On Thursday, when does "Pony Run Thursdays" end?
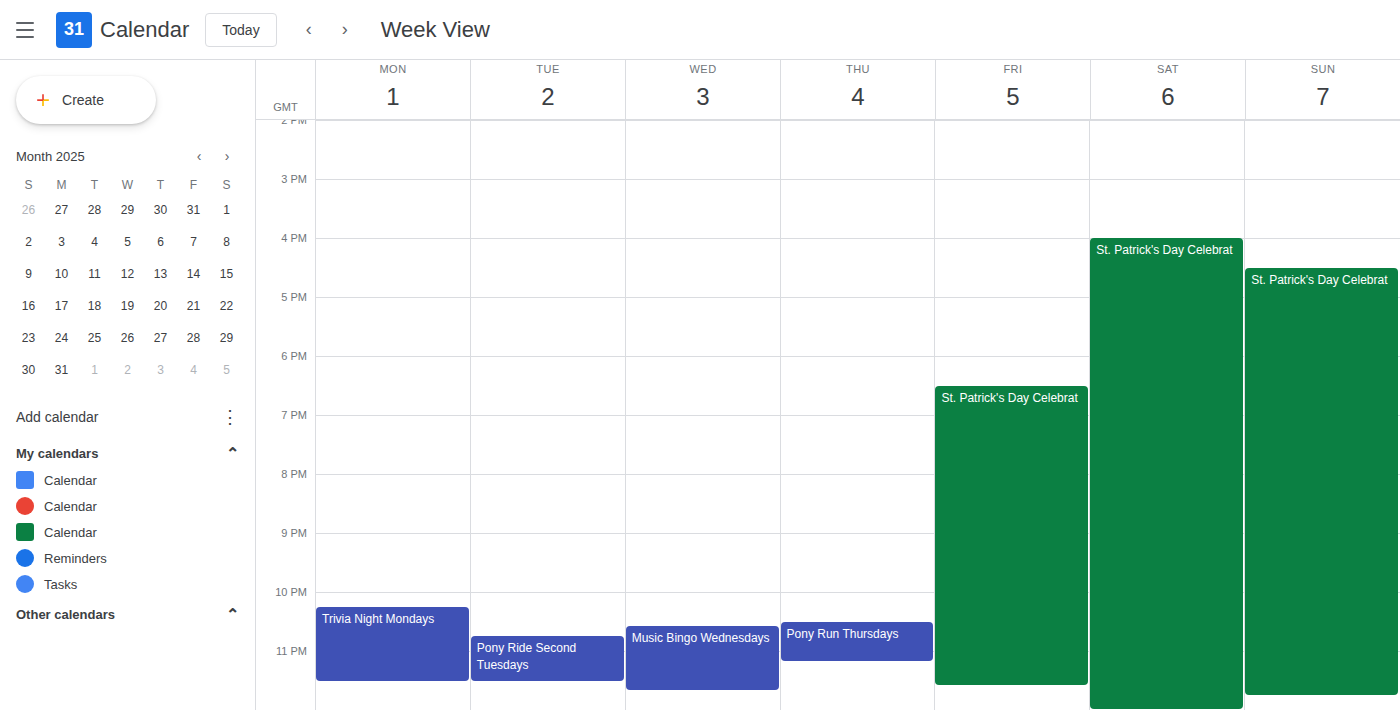
11:10 PM